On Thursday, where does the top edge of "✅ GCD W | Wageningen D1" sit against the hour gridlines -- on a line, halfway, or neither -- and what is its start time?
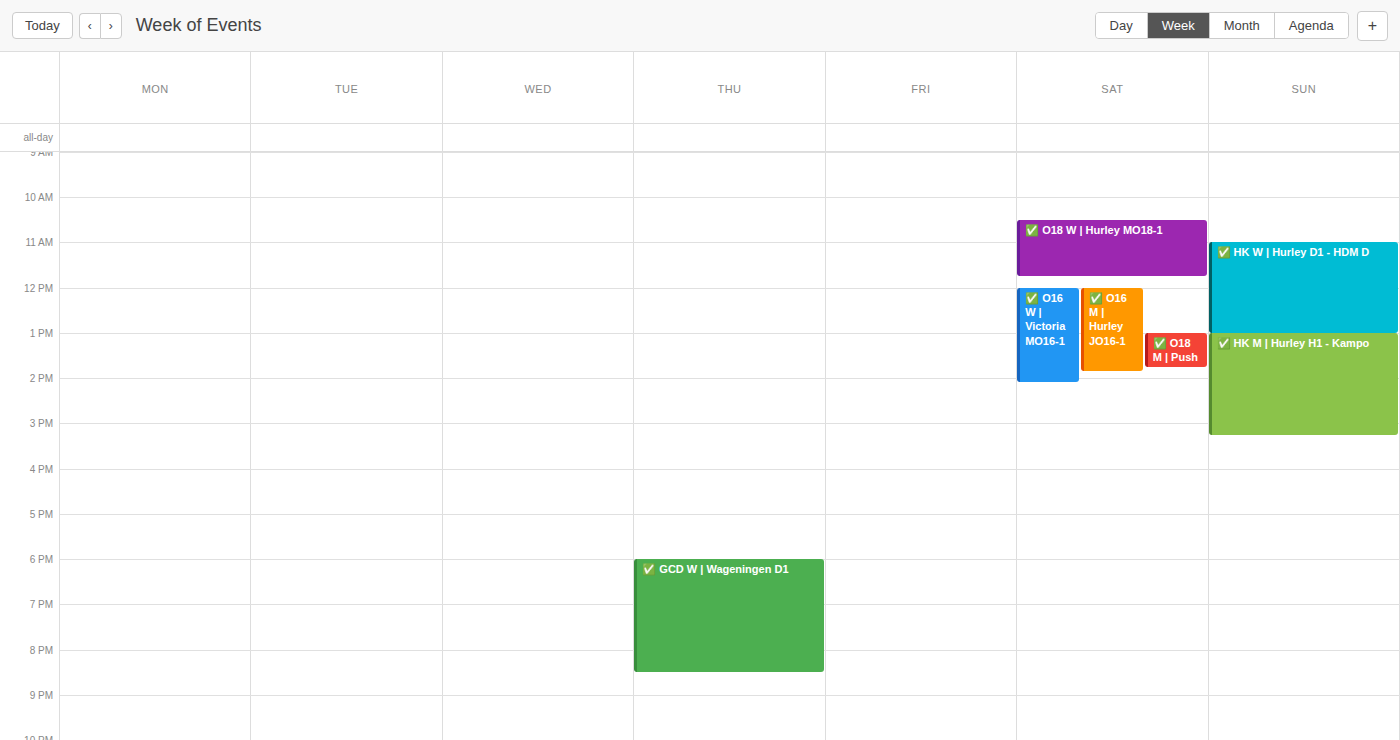
18:00 -- exactly on the 18:00 line.